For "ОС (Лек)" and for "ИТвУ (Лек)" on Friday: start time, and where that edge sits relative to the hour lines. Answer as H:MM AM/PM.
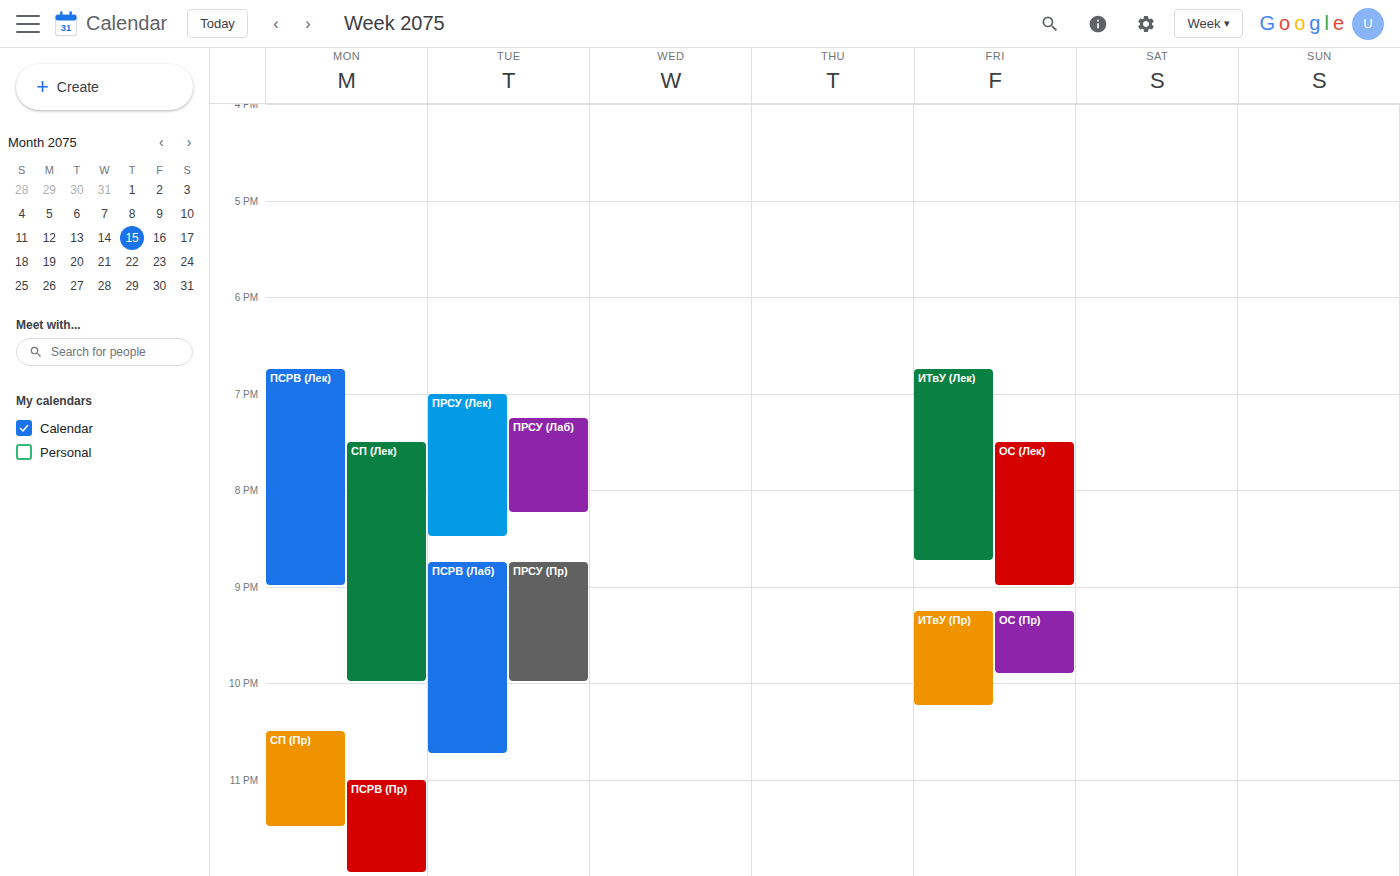
"ОС (Лек)": 7:30 PM, halfway between the 7 PM and 8 PM lines. "ИТвУ (Лек)": 6:45 PM, neither: three quarters of the way from the 6 PM line to the 7 PM line.